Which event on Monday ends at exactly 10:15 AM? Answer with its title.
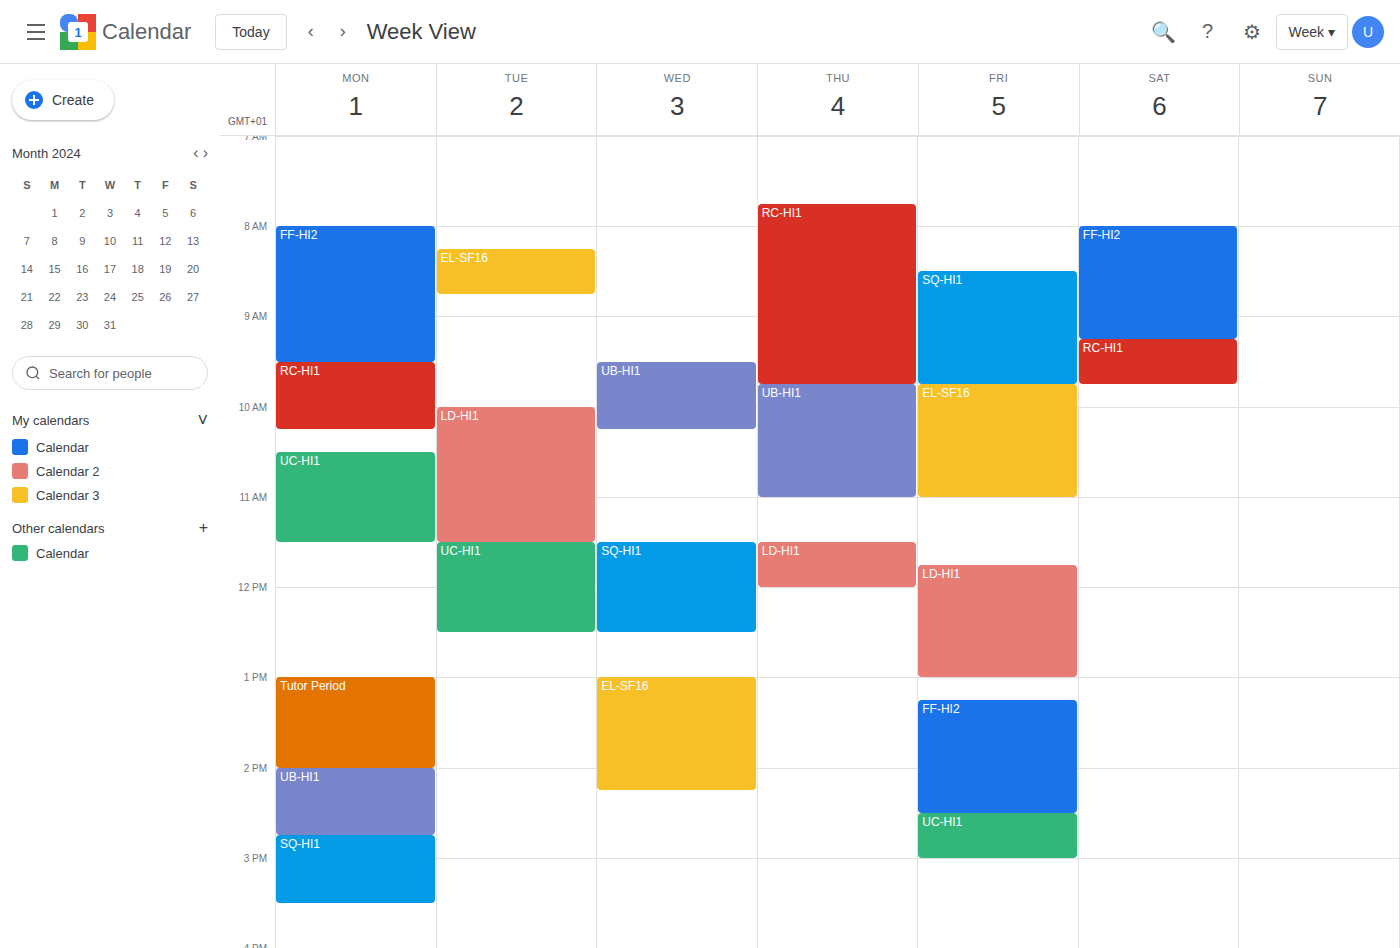
"RC-HI1"